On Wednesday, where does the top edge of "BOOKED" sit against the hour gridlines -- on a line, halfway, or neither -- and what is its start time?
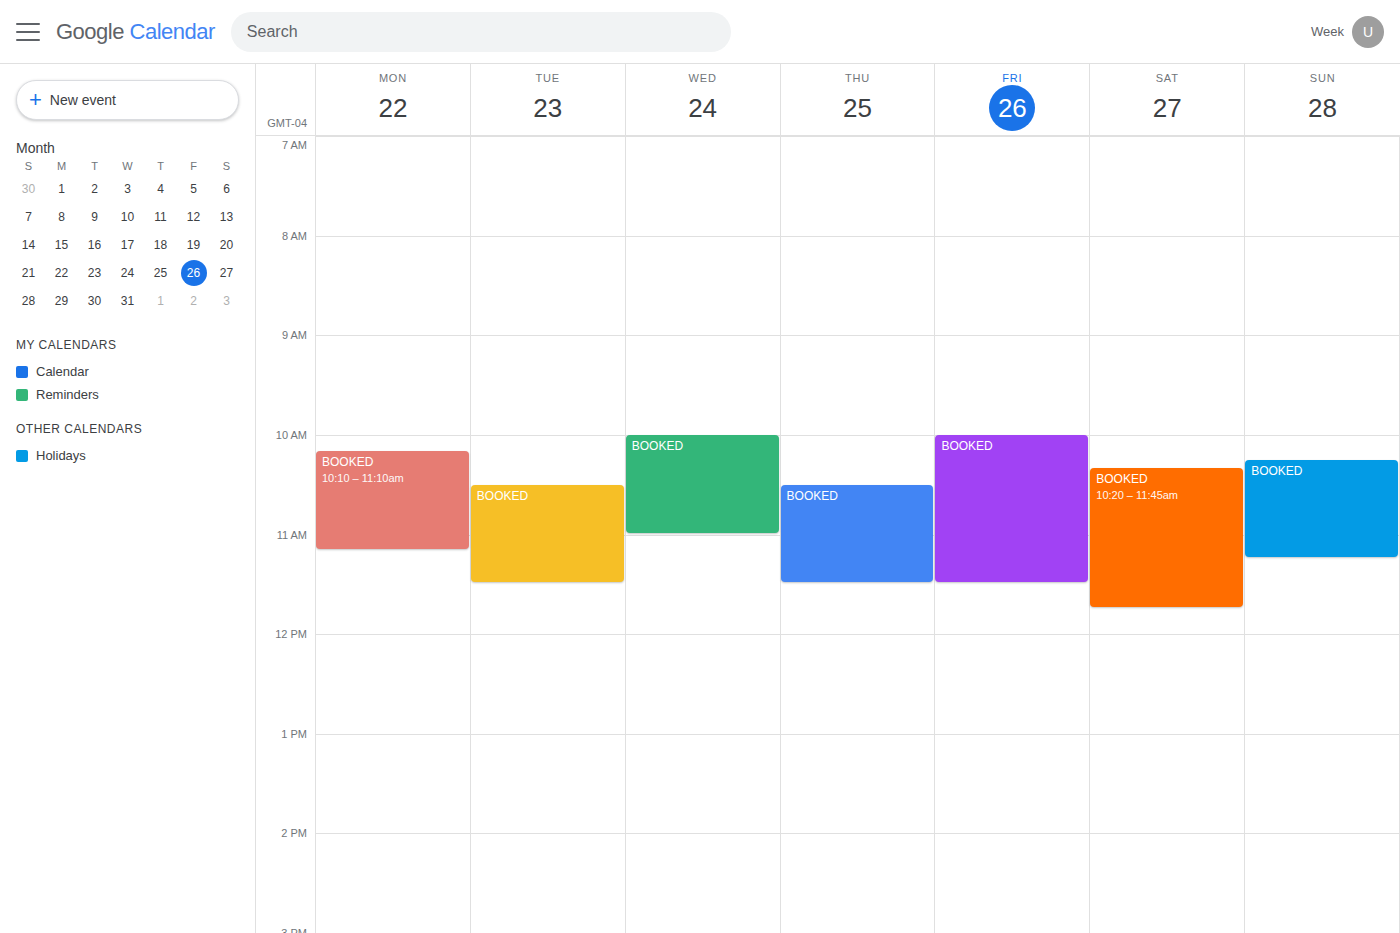
10:00 AM -- exactly on the 10 AM line.